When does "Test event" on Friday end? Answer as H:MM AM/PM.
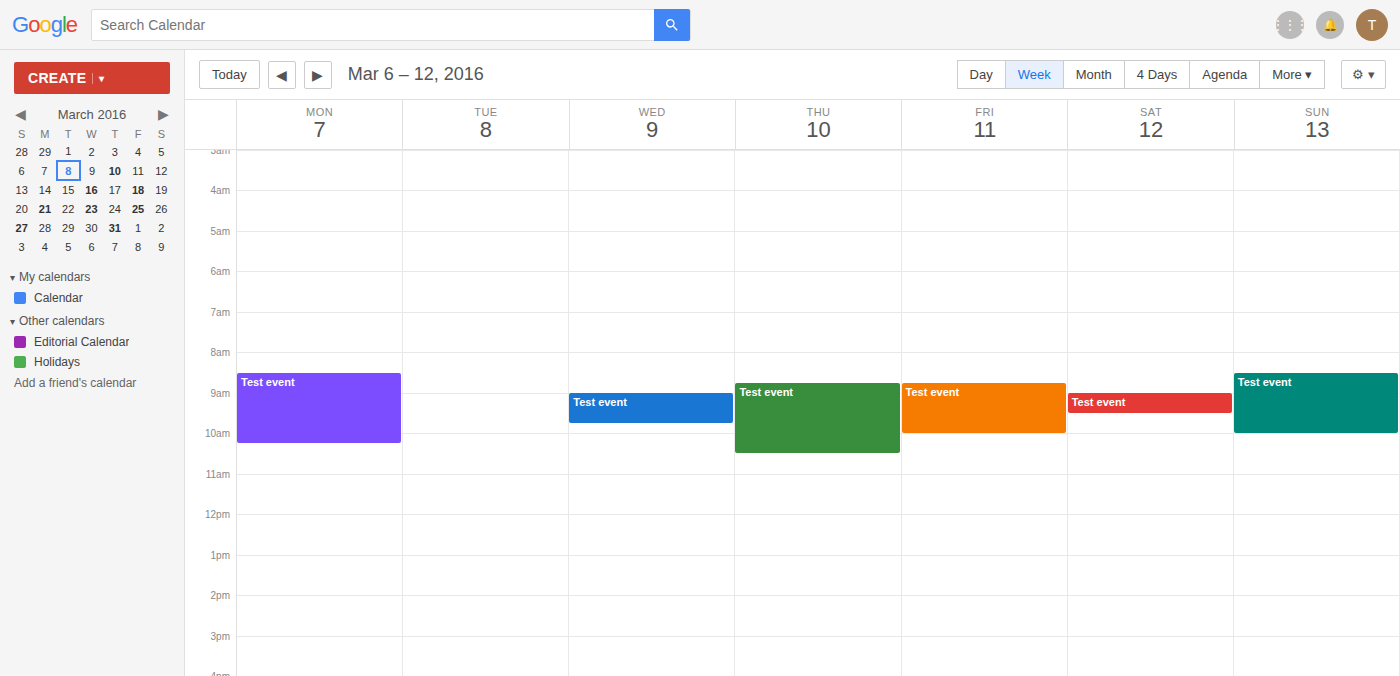
10:00 AM